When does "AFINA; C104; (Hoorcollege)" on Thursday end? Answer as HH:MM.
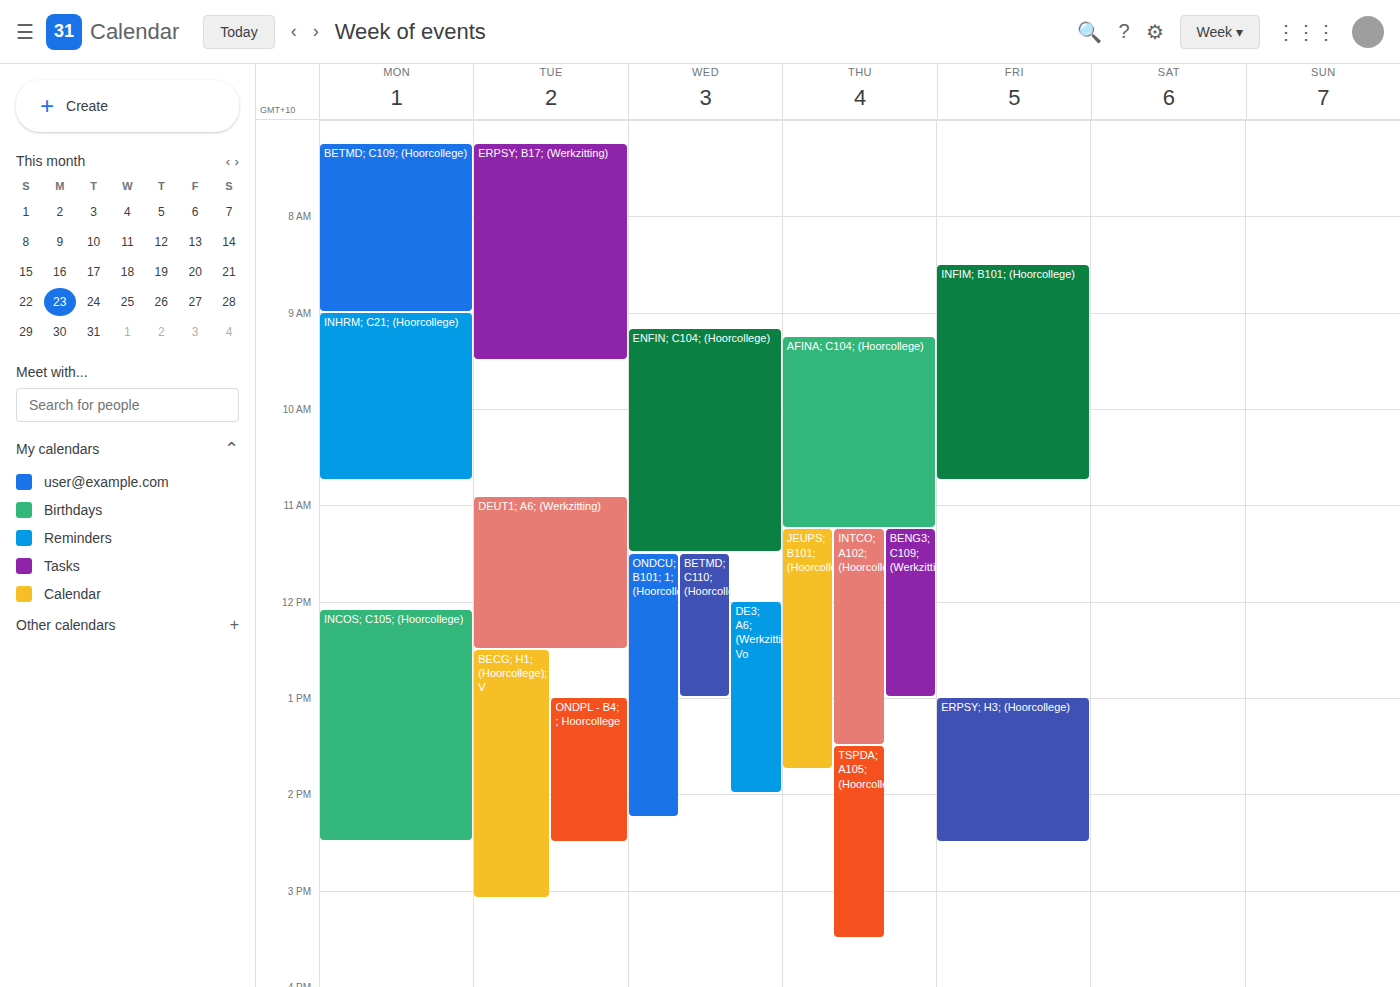
11:15